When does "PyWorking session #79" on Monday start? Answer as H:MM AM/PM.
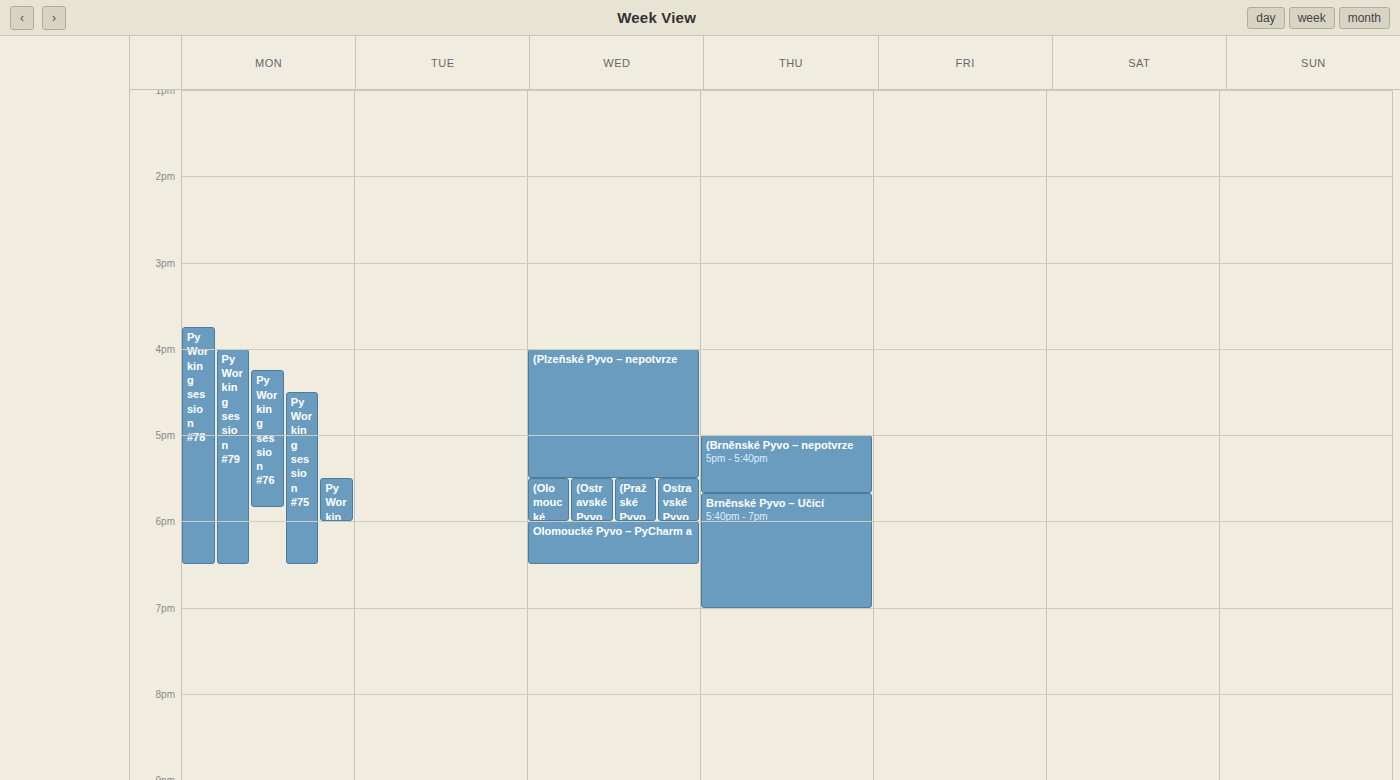
4:00 PM